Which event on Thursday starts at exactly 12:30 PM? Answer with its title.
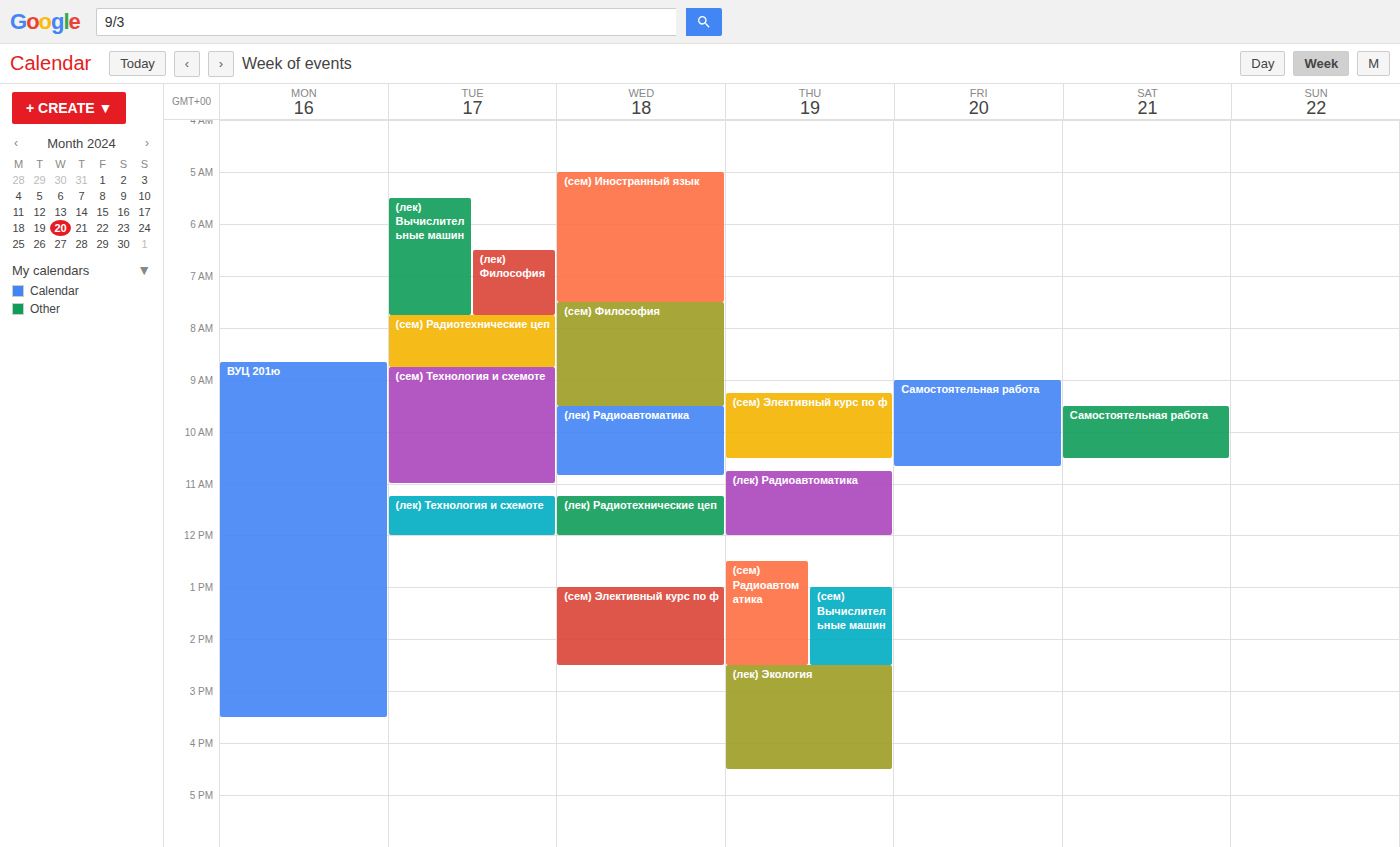
"(сем) Радиоавтоматика"